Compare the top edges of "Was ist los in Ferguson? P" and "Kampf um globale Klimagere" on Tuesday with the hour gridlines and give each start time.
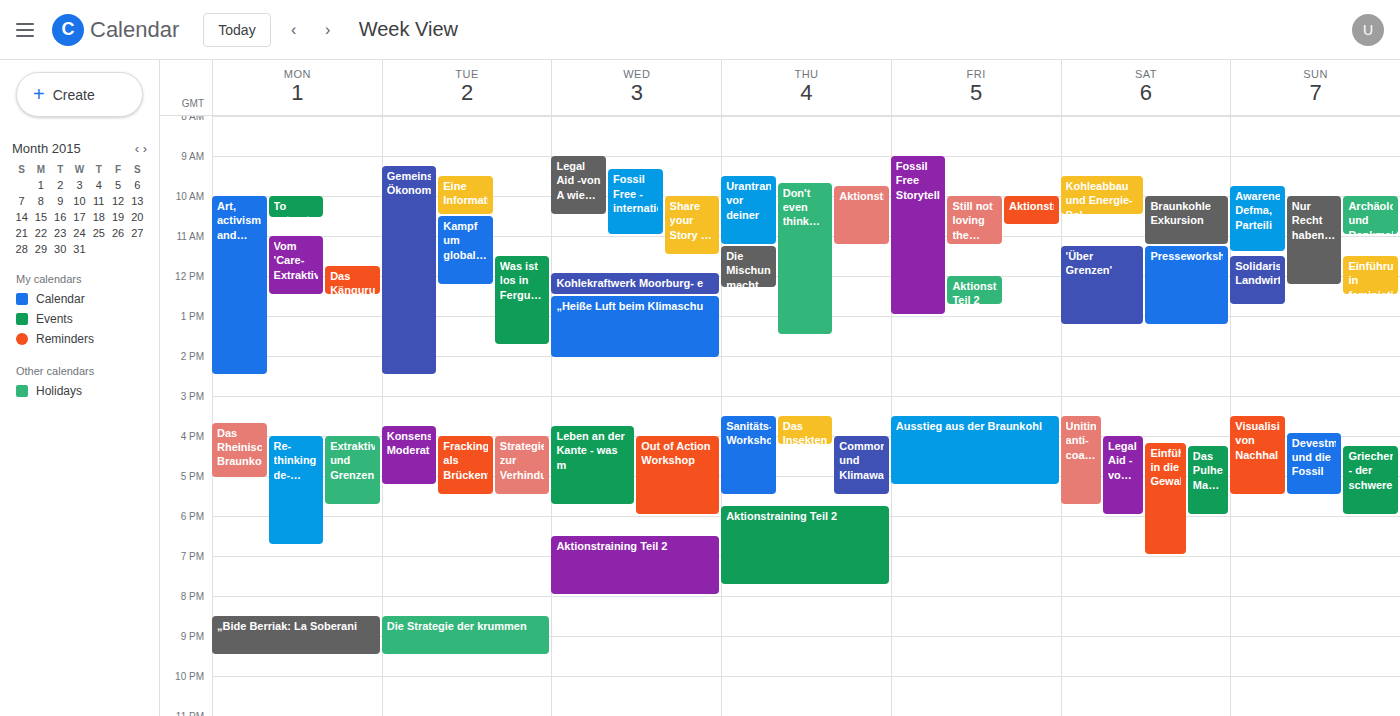
"Was ist los in Ferguson? P": 11:30 AM, halfway between the 11 AM and 12 PM lines. "Kampf um globale Klimagere": 10:30 AM, halfway between the 10 AM and 11 AM lines.